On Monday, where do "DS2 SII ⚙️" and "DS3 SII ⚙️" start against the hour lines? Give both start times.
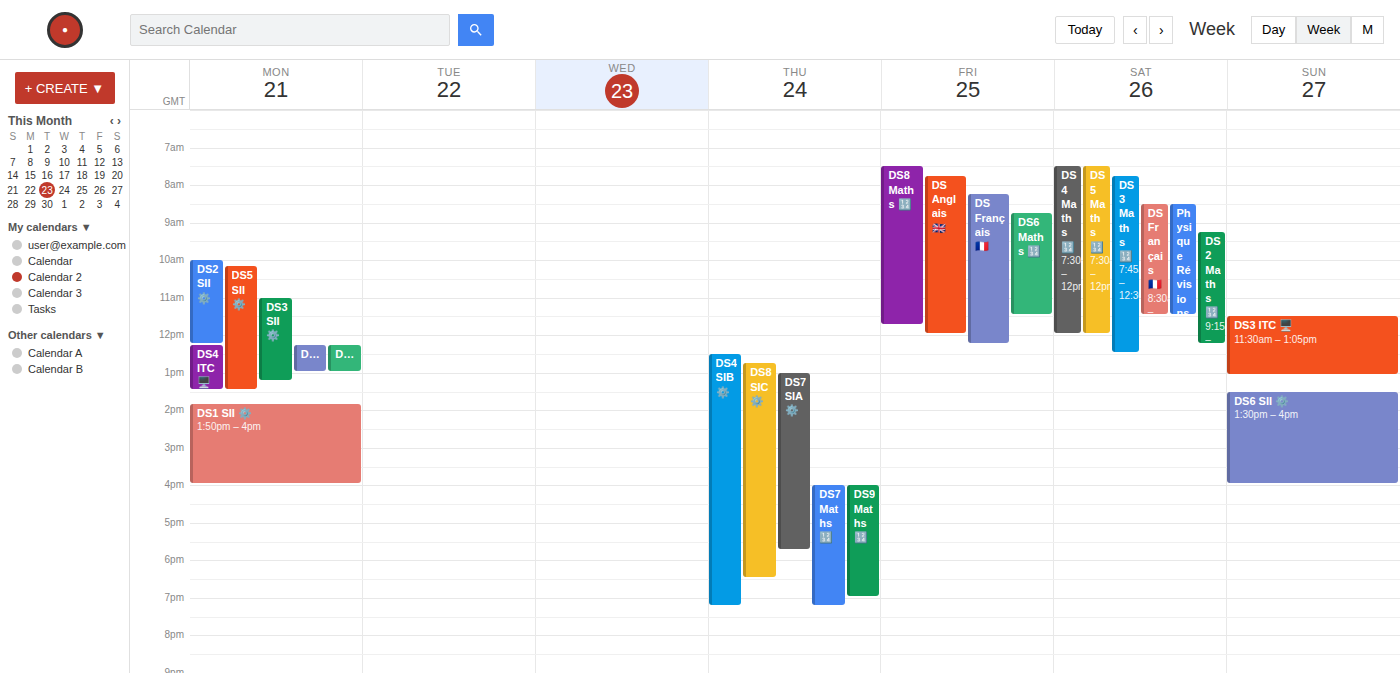
"DS2 SII ⚙️": 10:00 AM, exactly on the 10 AM line. "DS3 SII ⚙️": 11:00 AM, exactly on the 11 AM line.